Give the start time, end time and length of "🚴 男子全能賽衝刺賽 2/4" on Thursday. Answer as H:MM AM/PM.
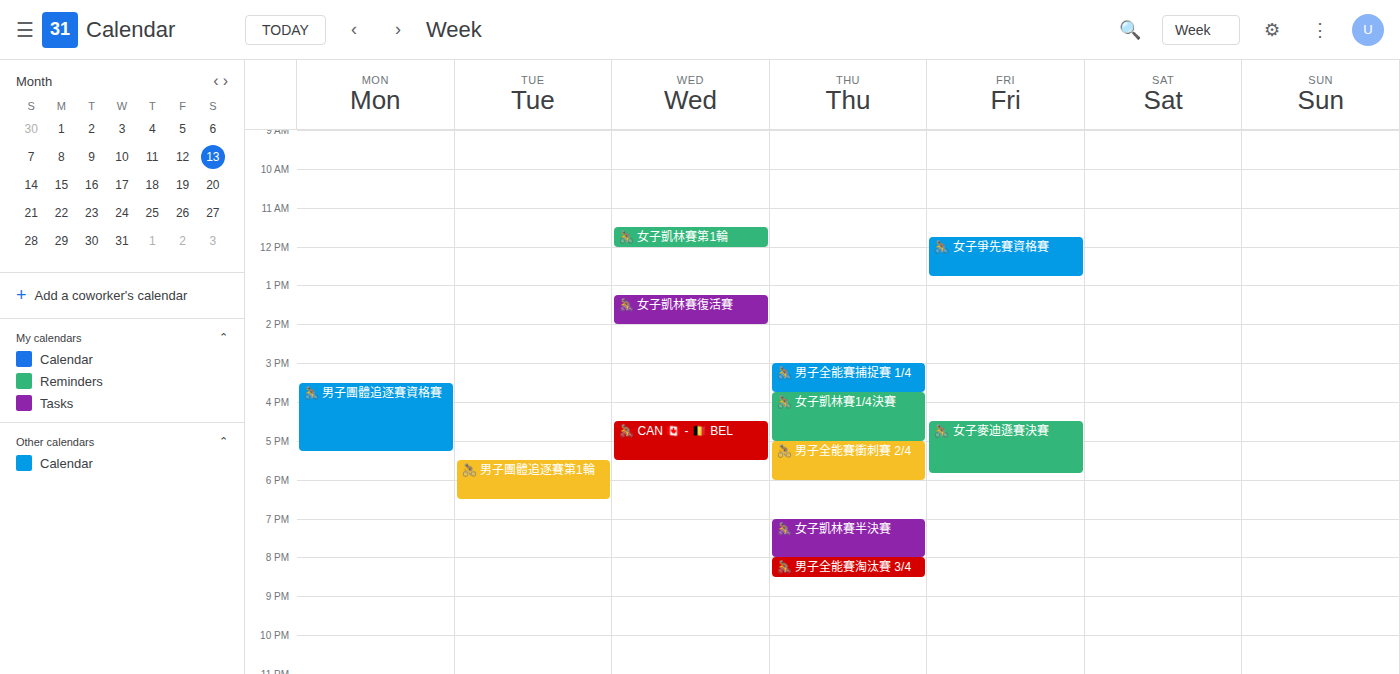
5:00 PM to 6:00 PM, 1 hour